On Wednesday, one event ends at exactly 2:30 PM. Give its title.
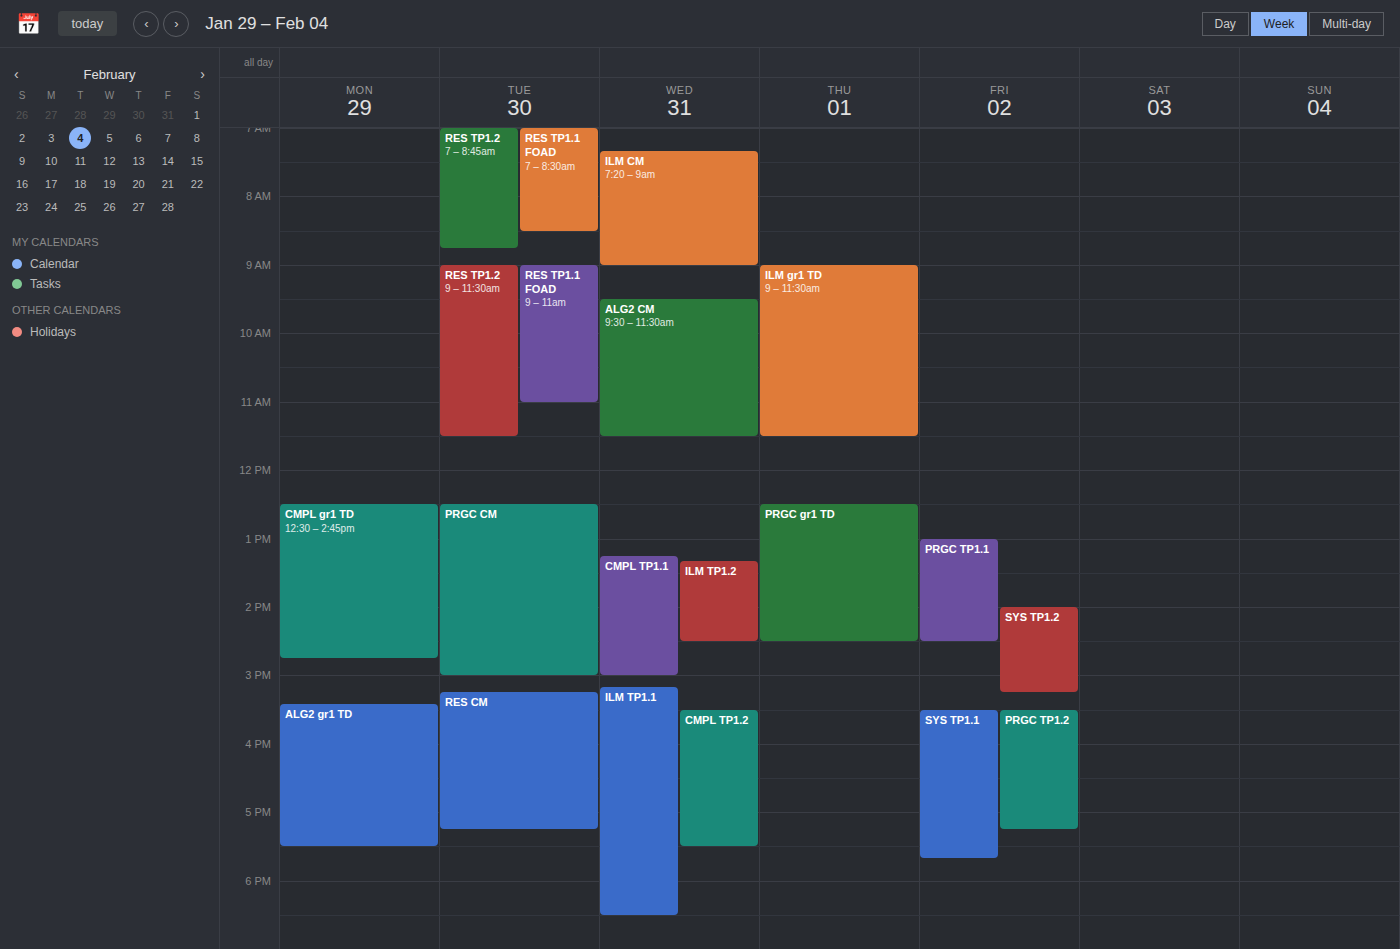
"ILM TP1.2"